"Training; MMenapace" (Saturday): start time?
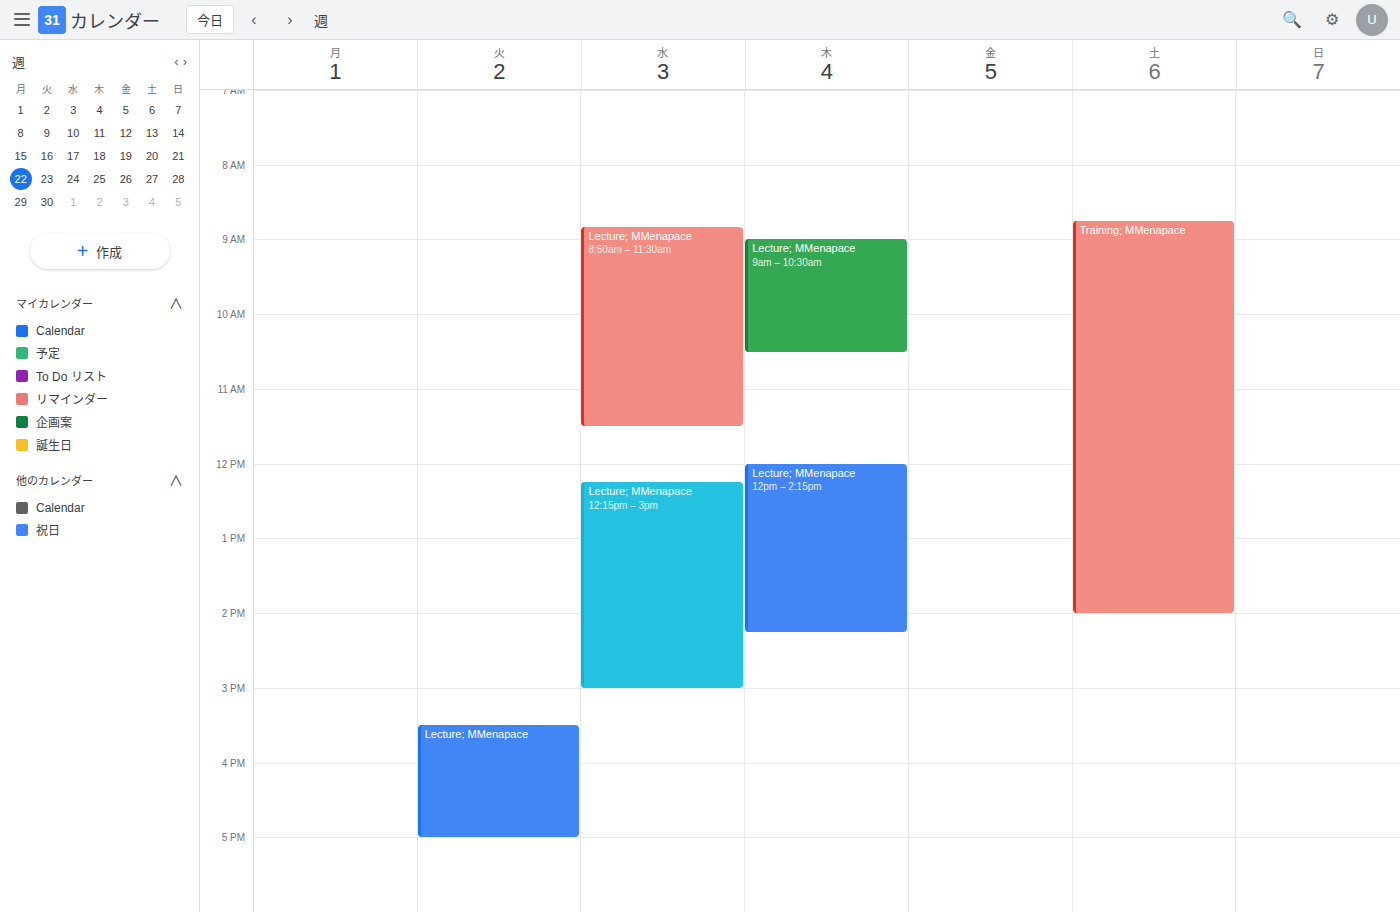
8:45 AM